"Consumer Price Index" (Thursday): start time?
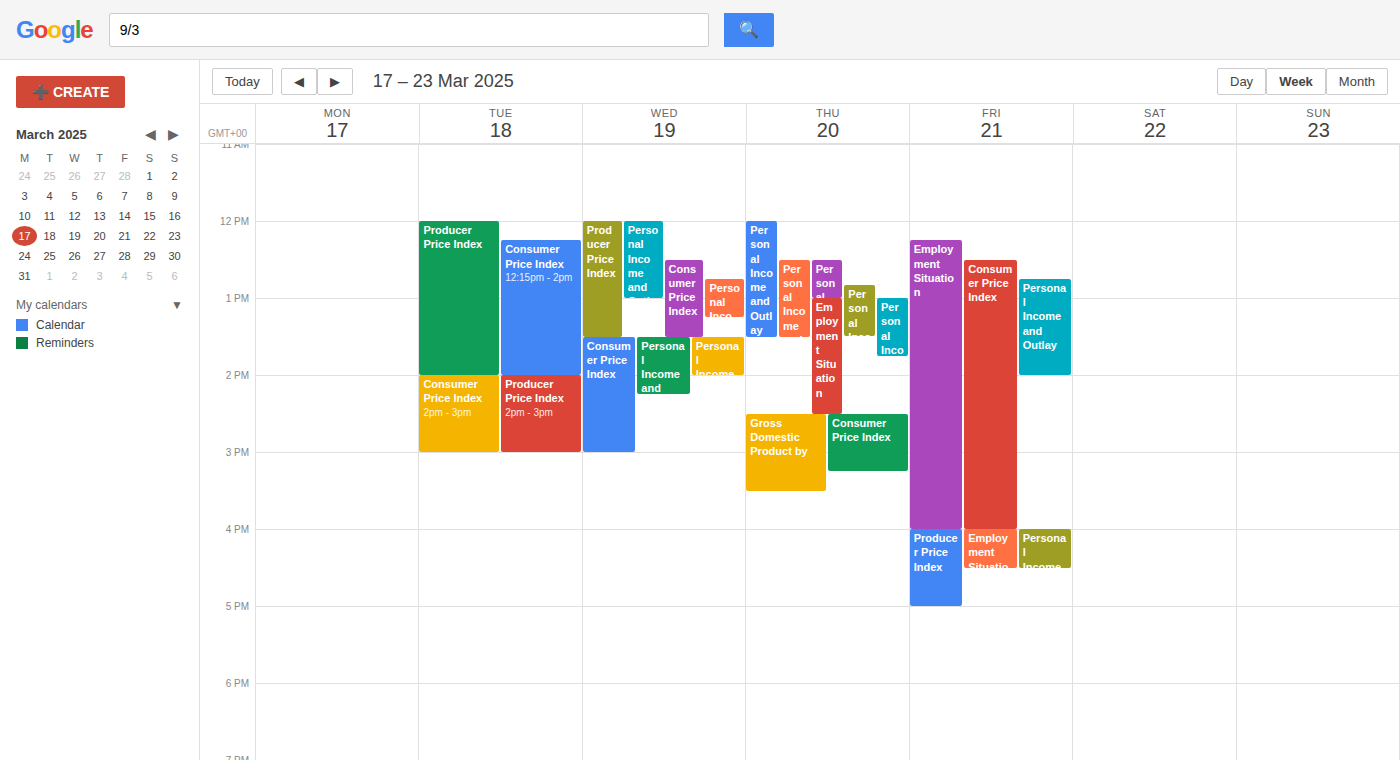
2:30 PM